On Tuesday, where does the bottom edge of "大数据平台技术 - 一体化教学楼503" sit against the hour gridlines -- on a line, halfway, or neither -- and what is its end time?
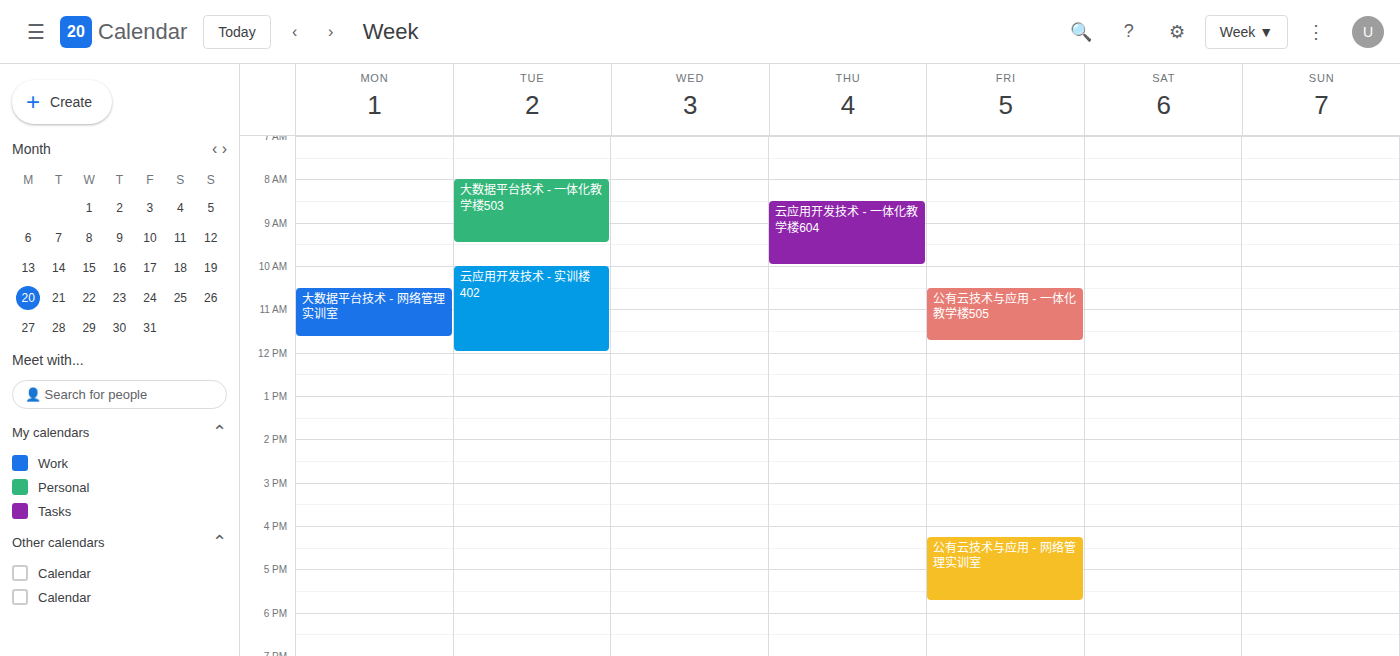
9:30 AM -- halfway between the 9 AM and 10 AM lines.